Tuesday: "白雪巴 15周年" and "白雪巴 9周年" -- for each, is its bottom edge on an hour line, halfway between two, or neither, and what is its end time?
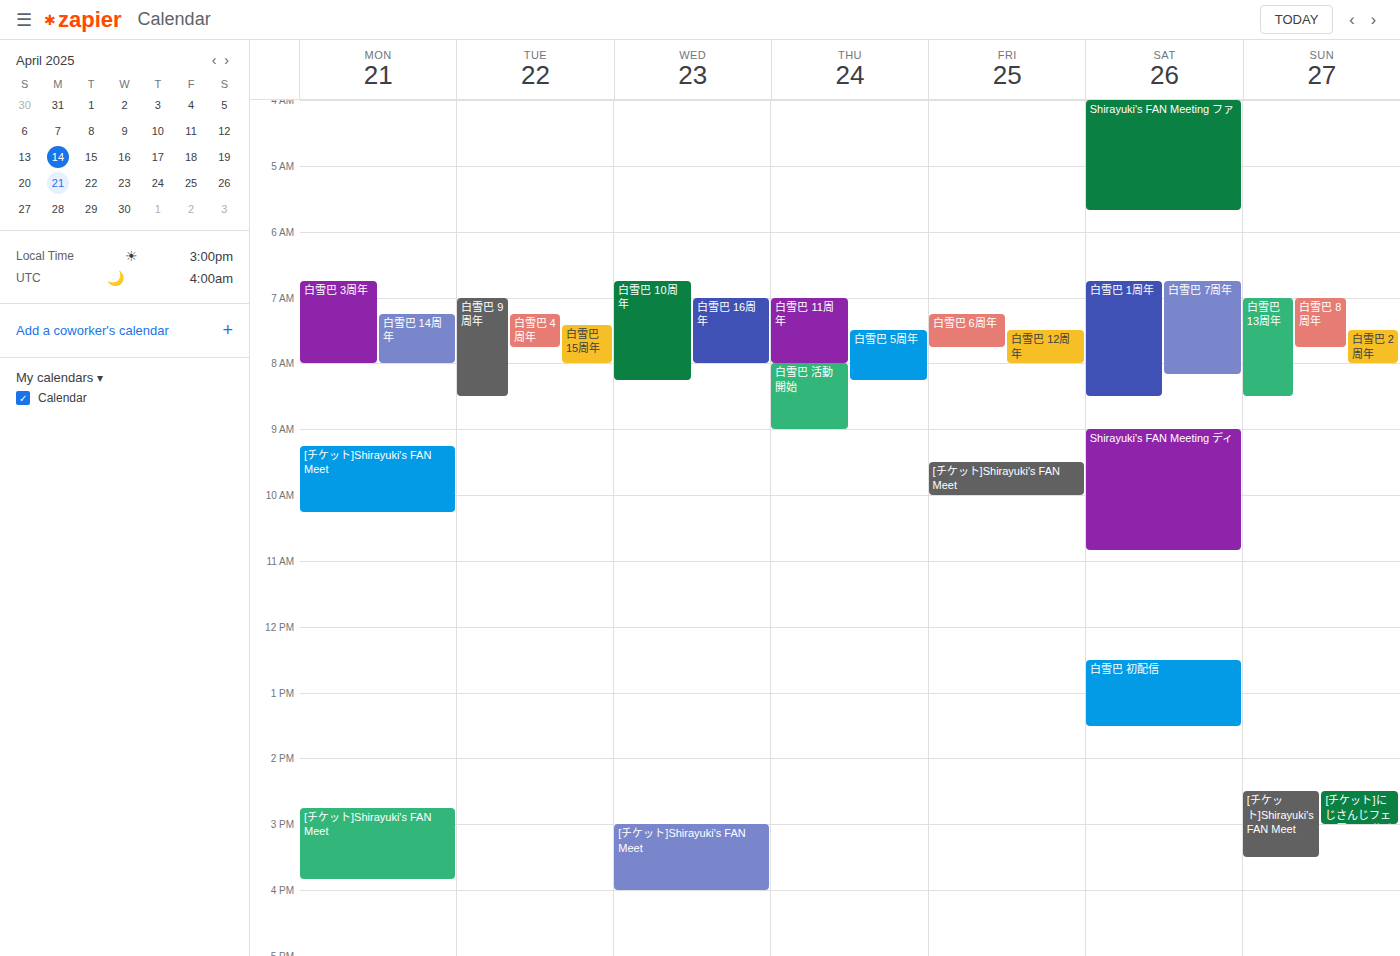
"白雪巴 15周年": 8:00 AM, exactly on the 8 AM line. "白雪巴 9周年": 8:30 AM, halfway between the 8 AM and 9 AM lines.